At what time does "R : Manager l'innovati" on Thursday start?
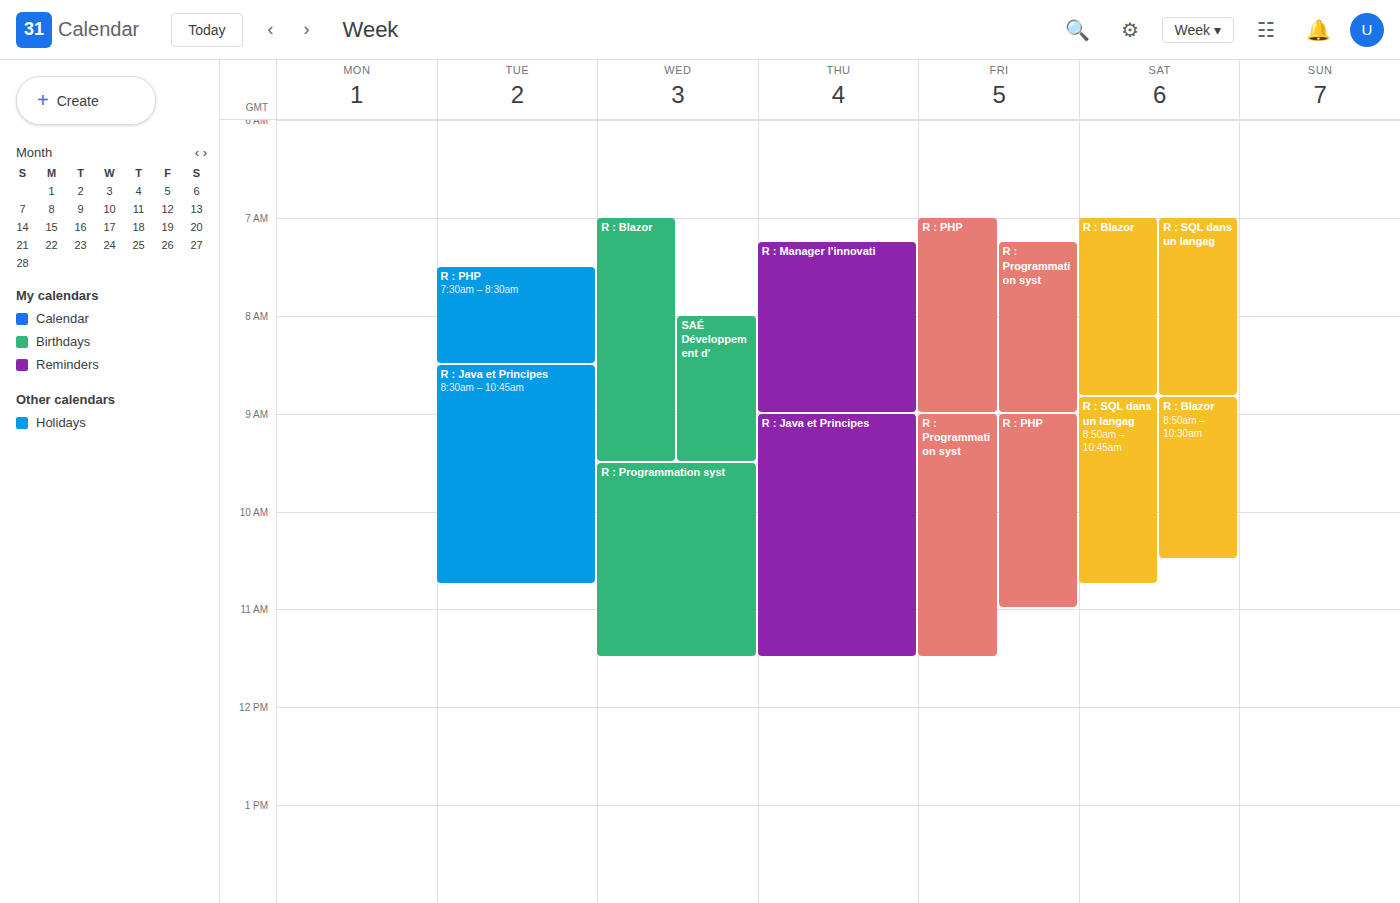
7:15 AM